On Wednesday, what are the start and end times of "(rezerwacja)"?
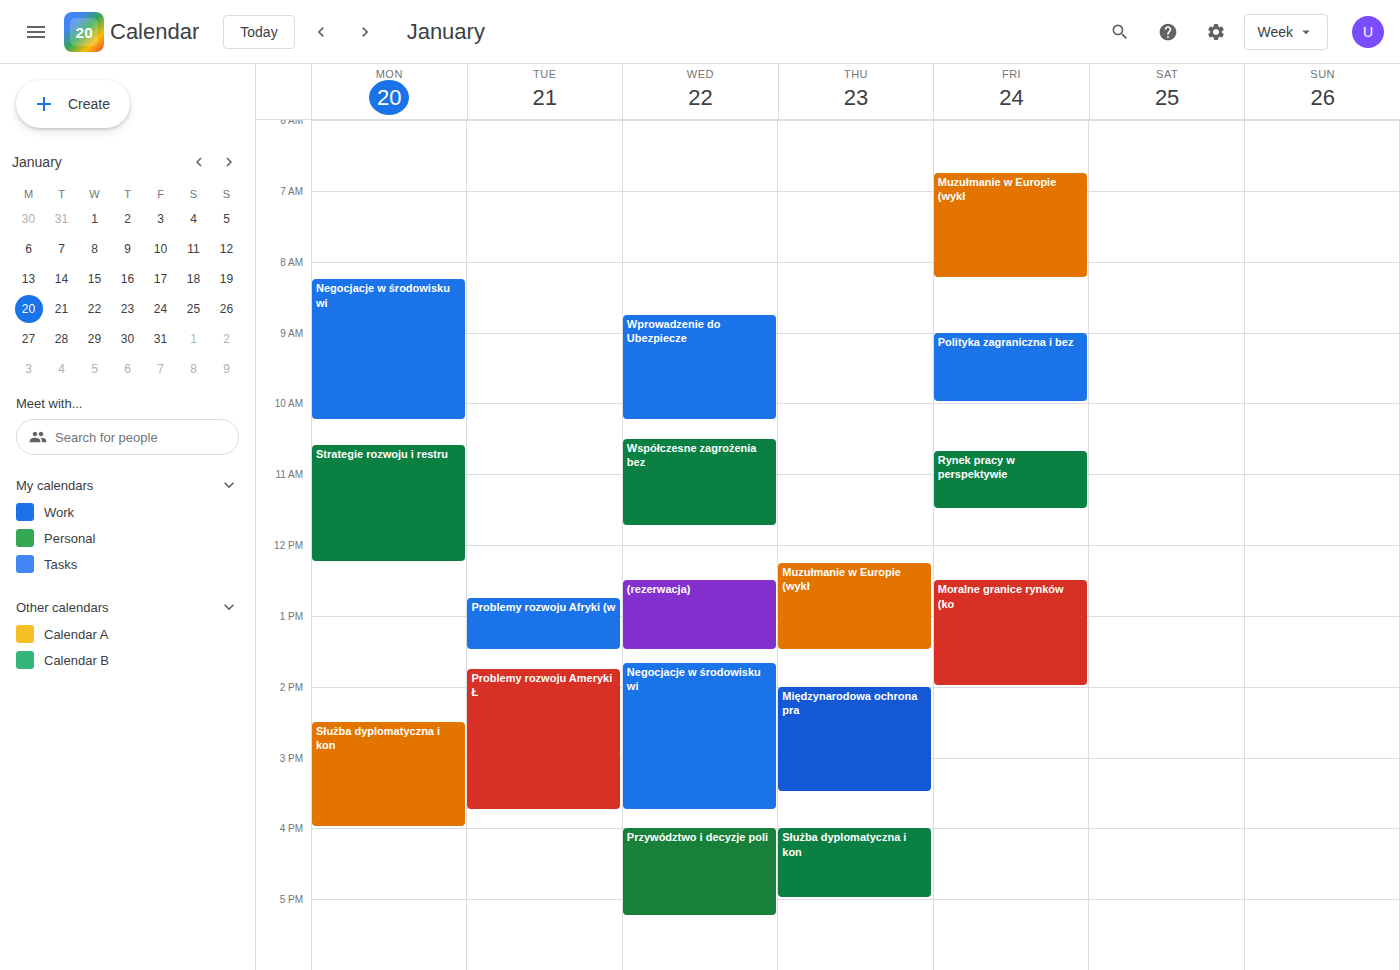
12:30 PM to 1:30 PM